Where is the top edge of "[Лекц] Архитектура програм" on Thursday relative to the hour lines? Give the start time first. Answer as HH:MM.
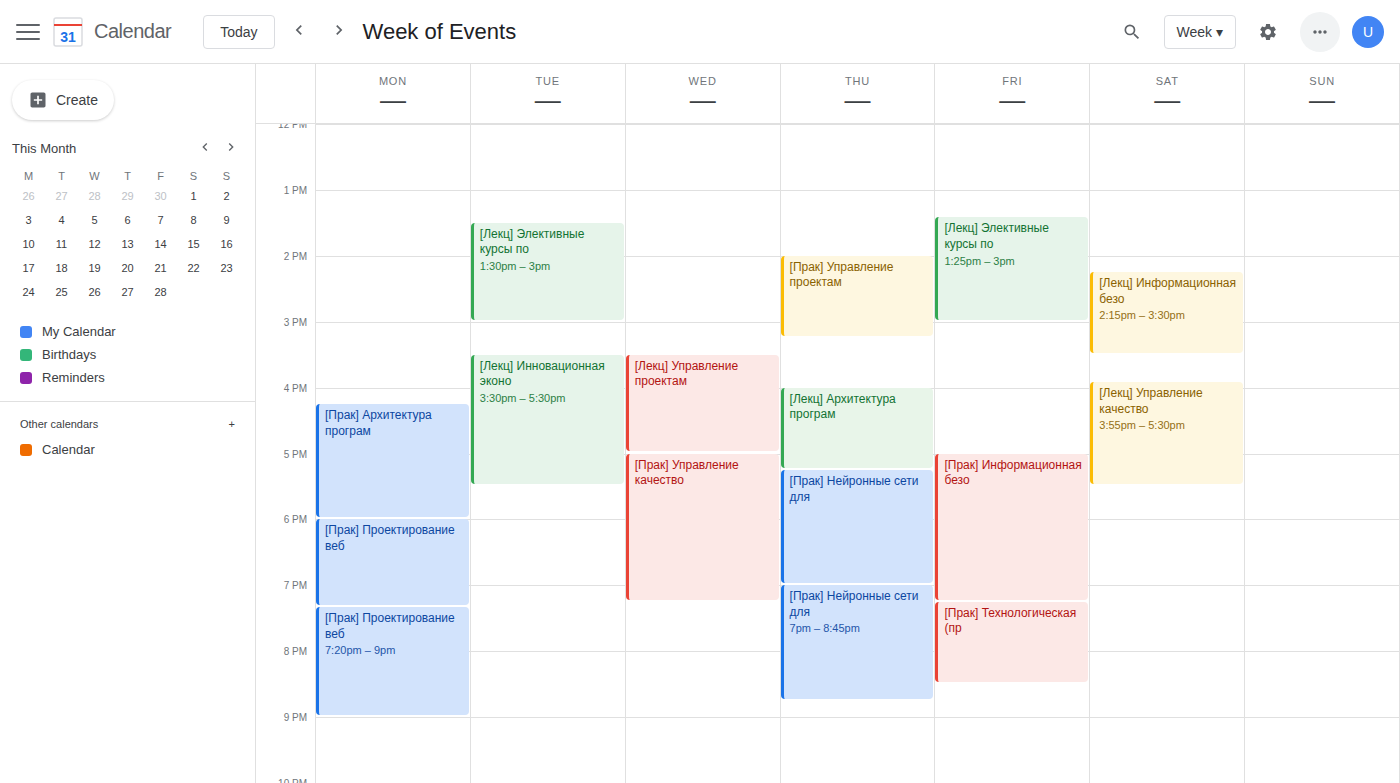
16:00 -- exactly on the 16:00 line.